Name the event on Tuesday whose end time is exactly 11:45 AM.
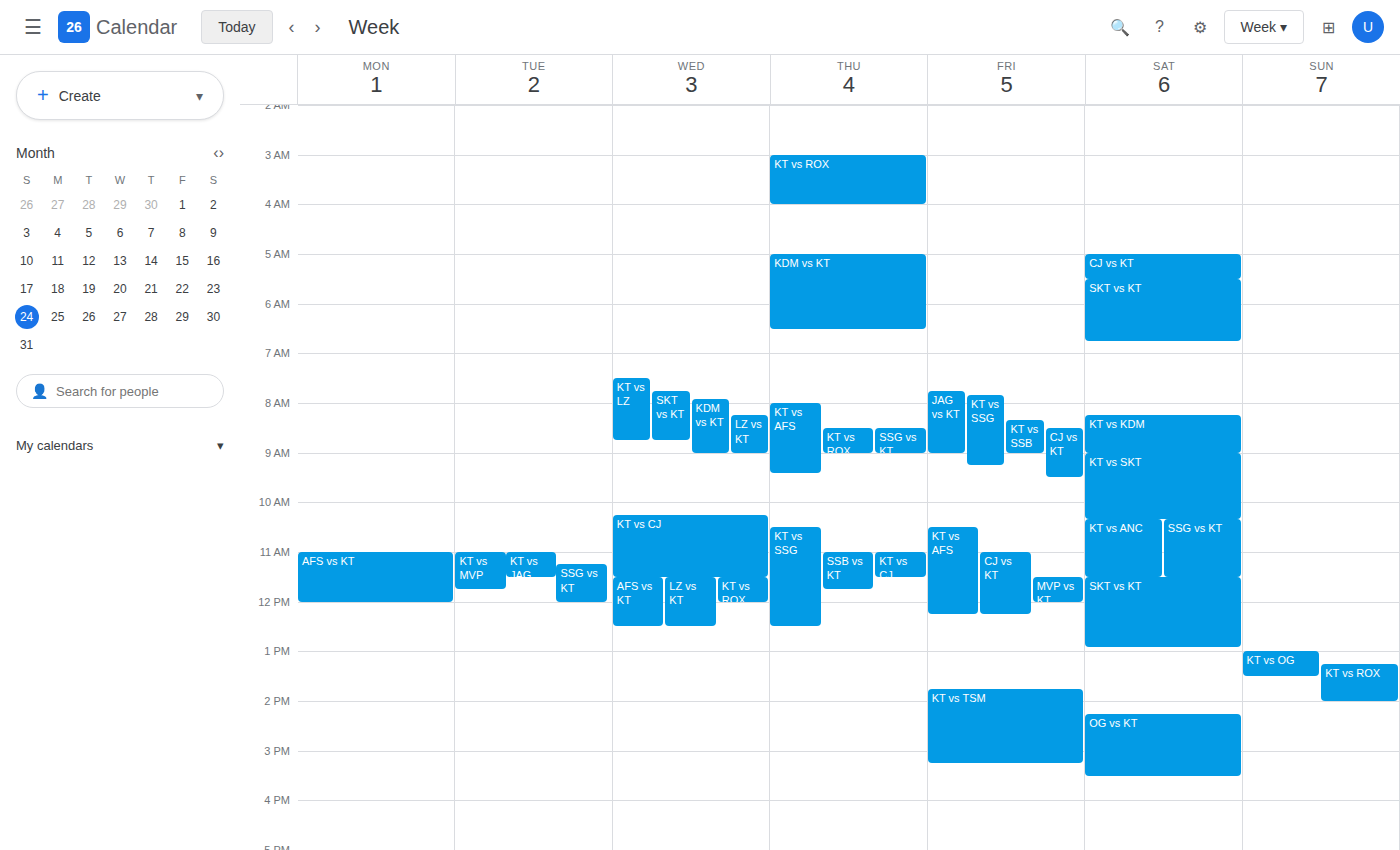
"KT vs MVP"